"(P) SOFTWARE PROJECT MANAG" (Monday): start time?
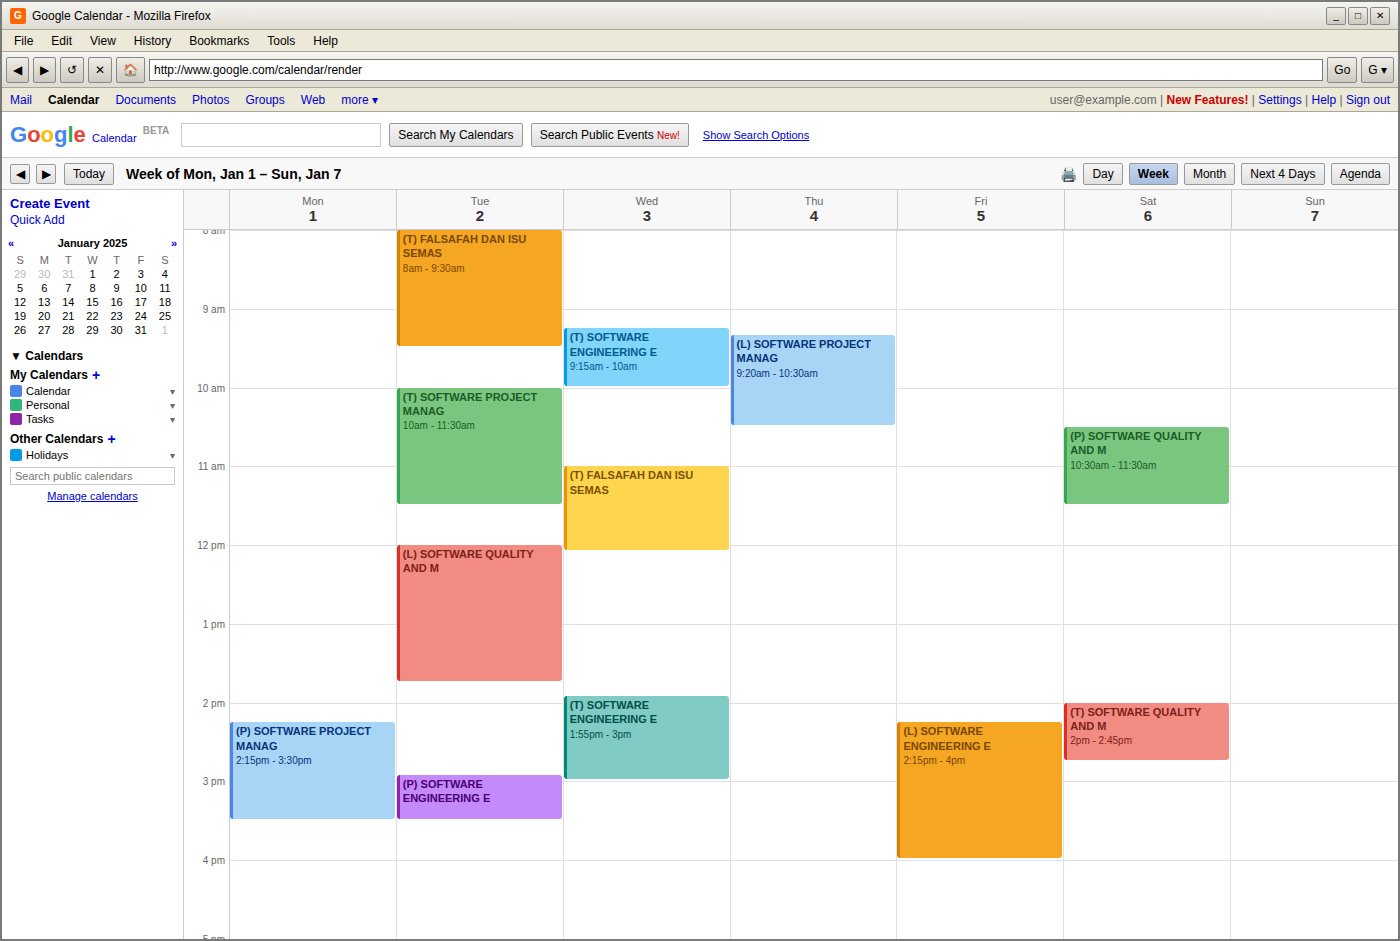
2:15 PM